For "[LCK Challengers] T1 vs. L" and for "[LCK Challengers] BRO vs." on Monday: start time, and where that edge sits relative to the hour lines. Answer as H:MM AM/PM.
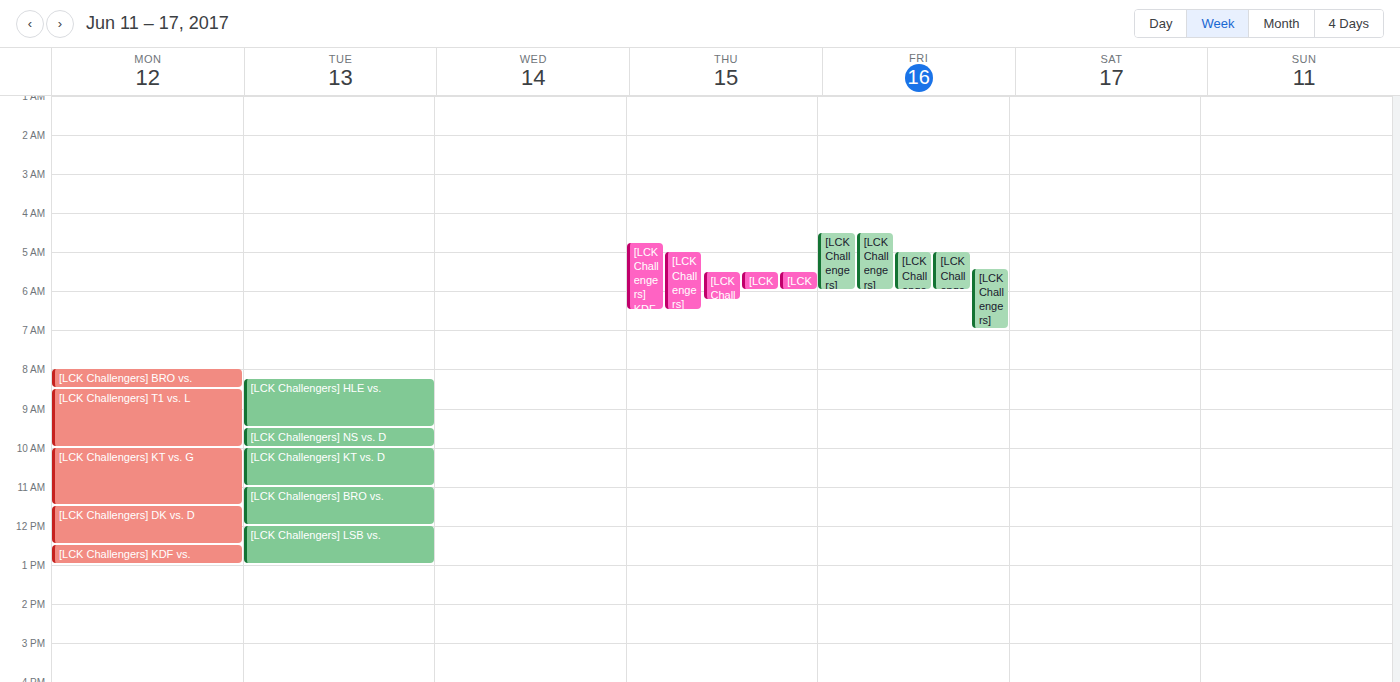
"[LCK Challengers] T1 vs. L": 8:30 AM, halfway between the 8 AM and 9 AM lines. "[LCK Challengers] BRO vs.": 8:00 AM, exactly on the 8 AM line.